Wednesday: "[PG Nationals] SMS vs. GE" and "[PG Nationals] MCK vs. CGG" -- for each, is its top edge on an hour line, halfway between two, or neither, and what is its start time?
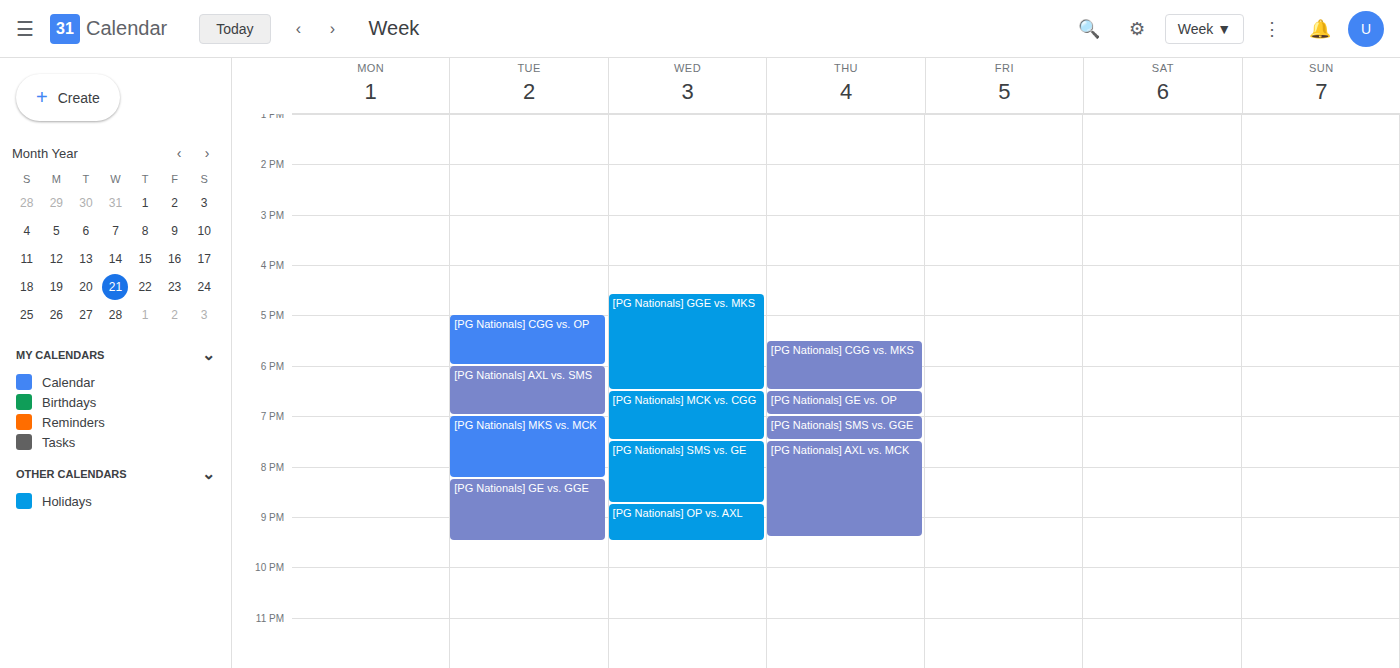
"[PG Nationals] SMS vs. GE": 7:30 PM, halfway between the 7 PM and 8 PM lines. "[PG Nationals] MCK vs. CGG": 6:30 PM, halfway between the 6 PM and 7 PM lines.